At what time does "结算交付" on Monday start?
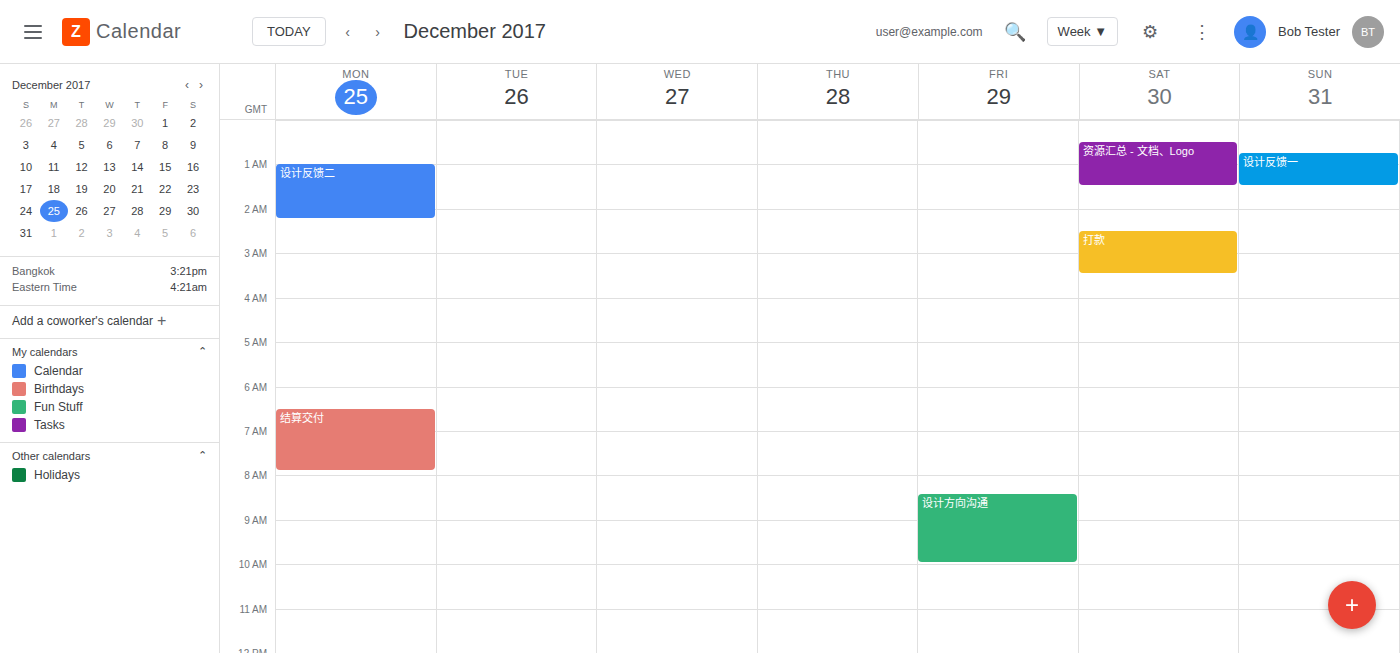
06:30